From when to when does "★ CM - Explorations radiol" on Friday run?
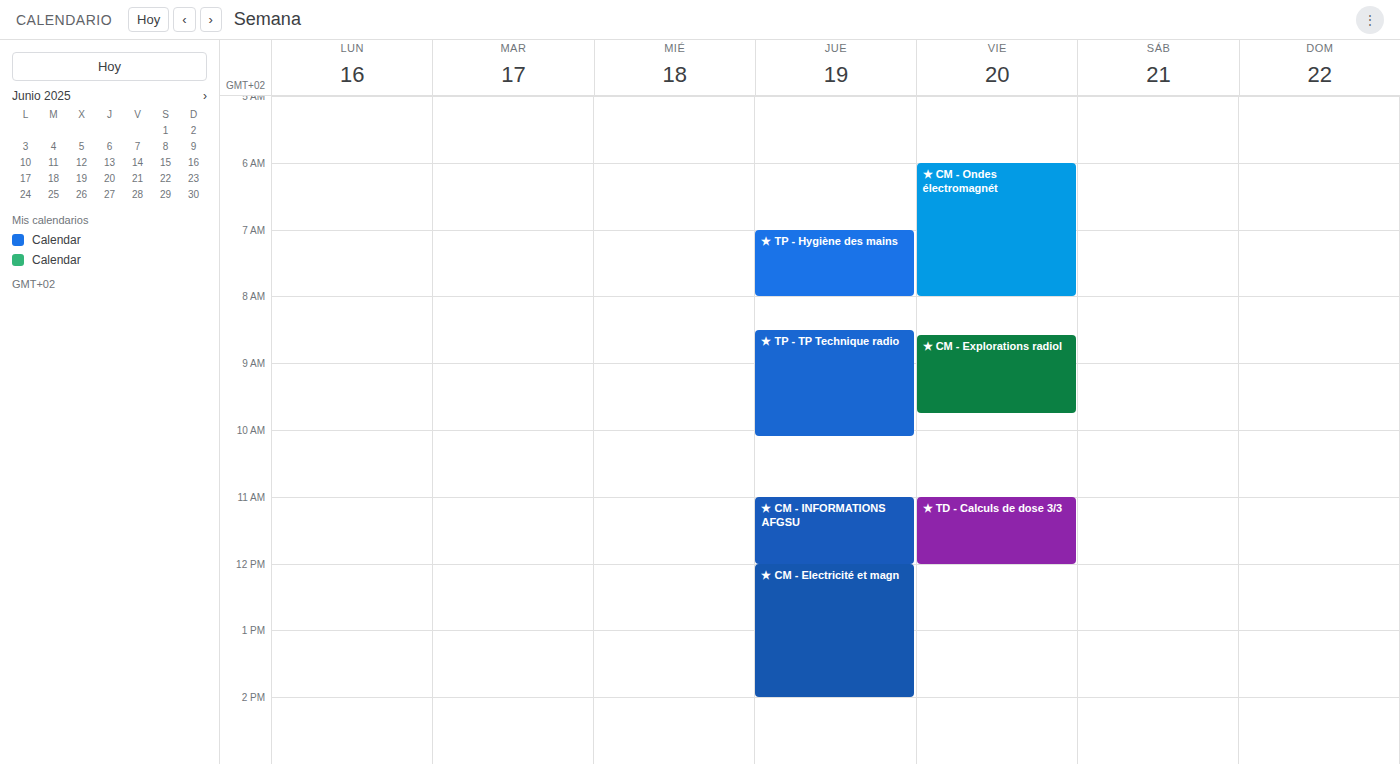
8:35 AM to 9:45 AM